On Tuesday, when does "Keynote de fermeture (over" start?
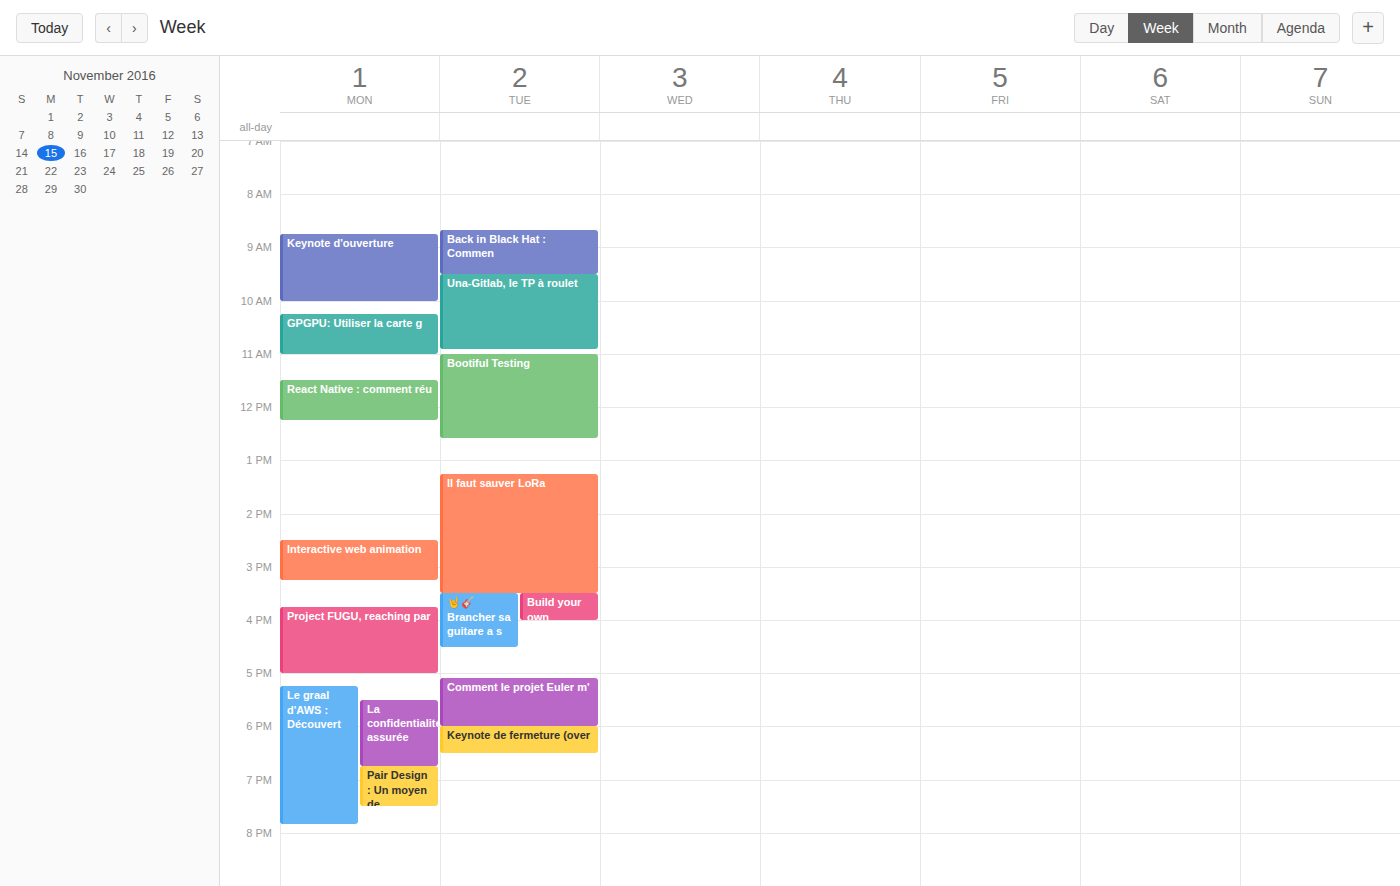
6:00 PM